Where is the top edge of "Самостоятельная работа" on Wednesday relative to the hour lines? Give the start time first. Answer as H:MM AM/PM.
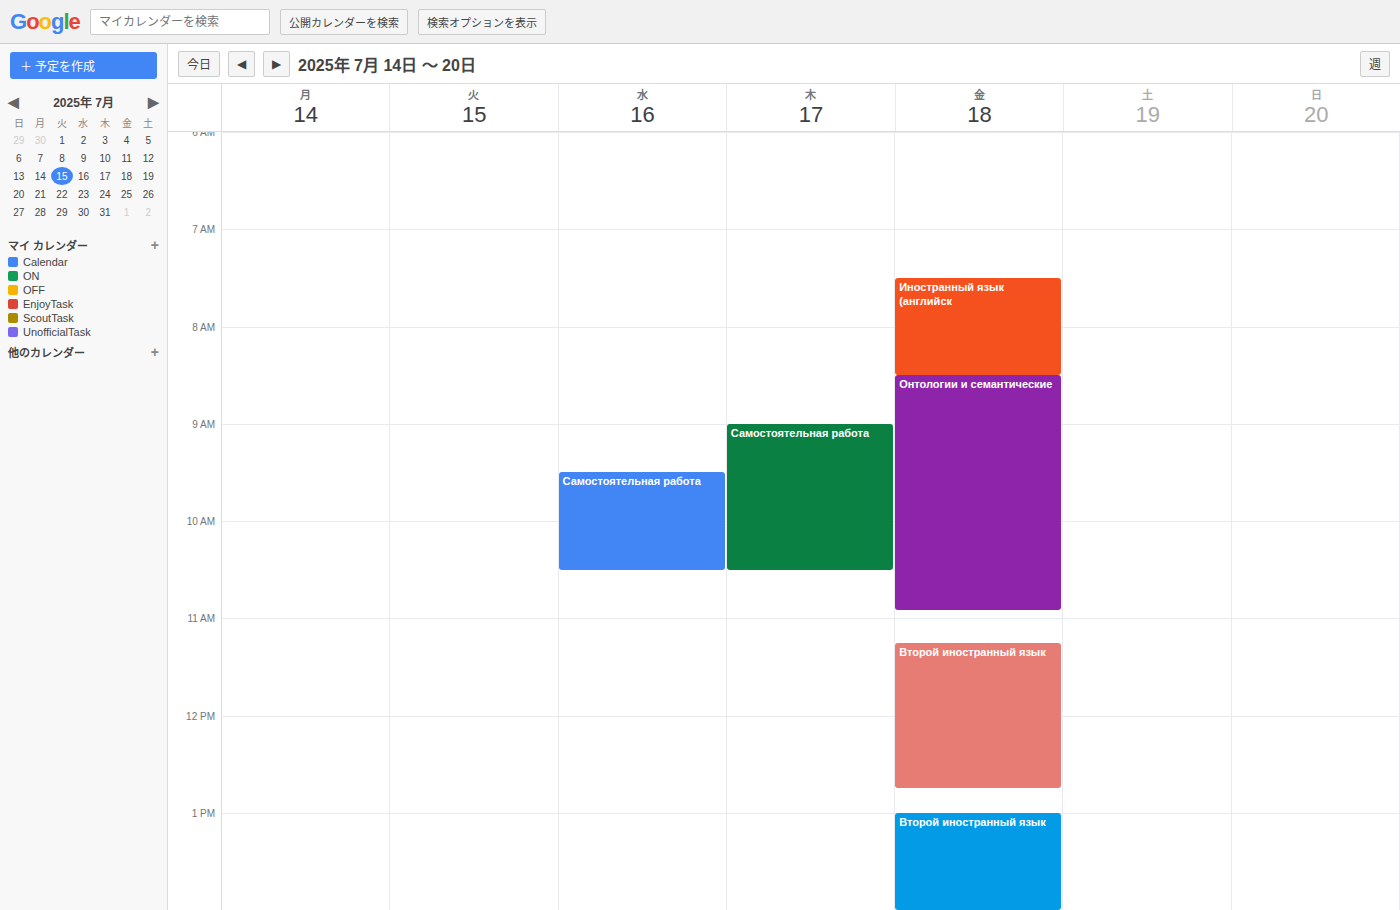
9:30 AM -- halfway between the 9 AM and 10 AM lines.